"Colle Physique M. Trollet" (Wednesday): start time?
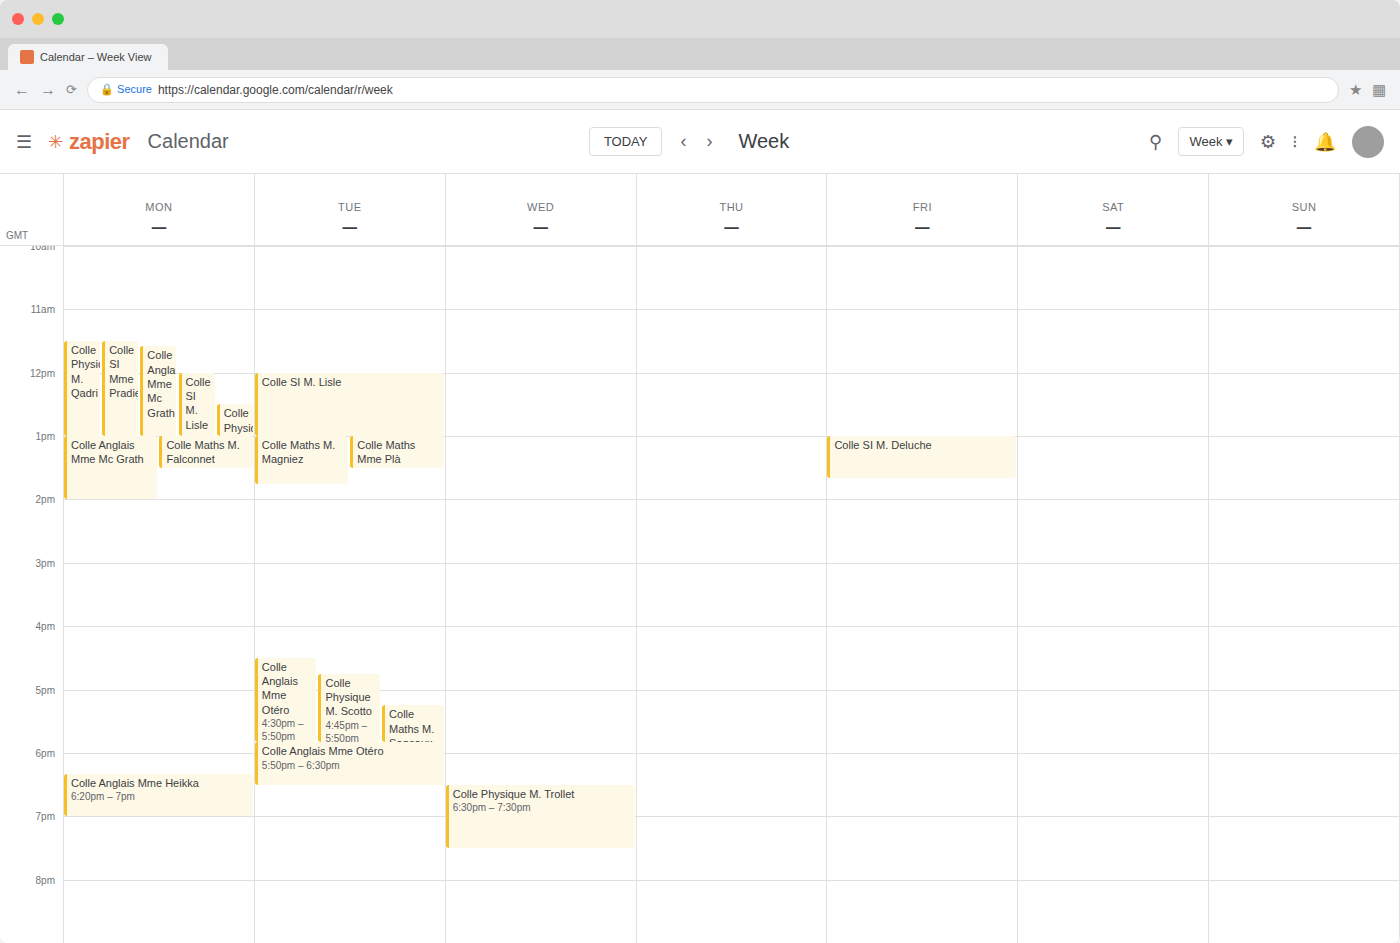
6:30 PM